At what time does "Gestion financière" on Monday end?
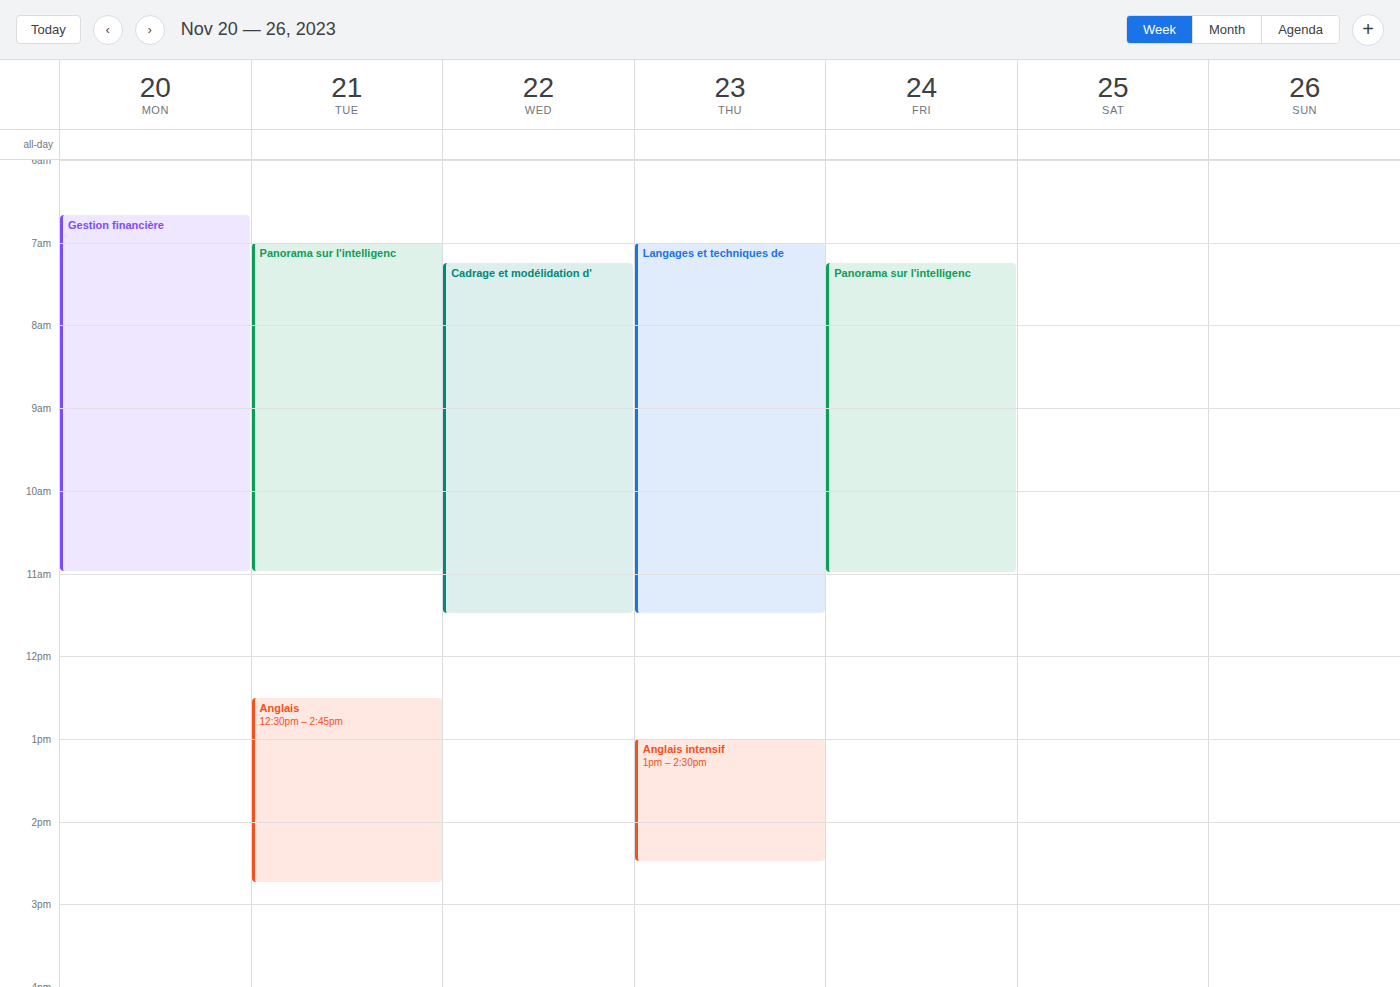
11:00 AM